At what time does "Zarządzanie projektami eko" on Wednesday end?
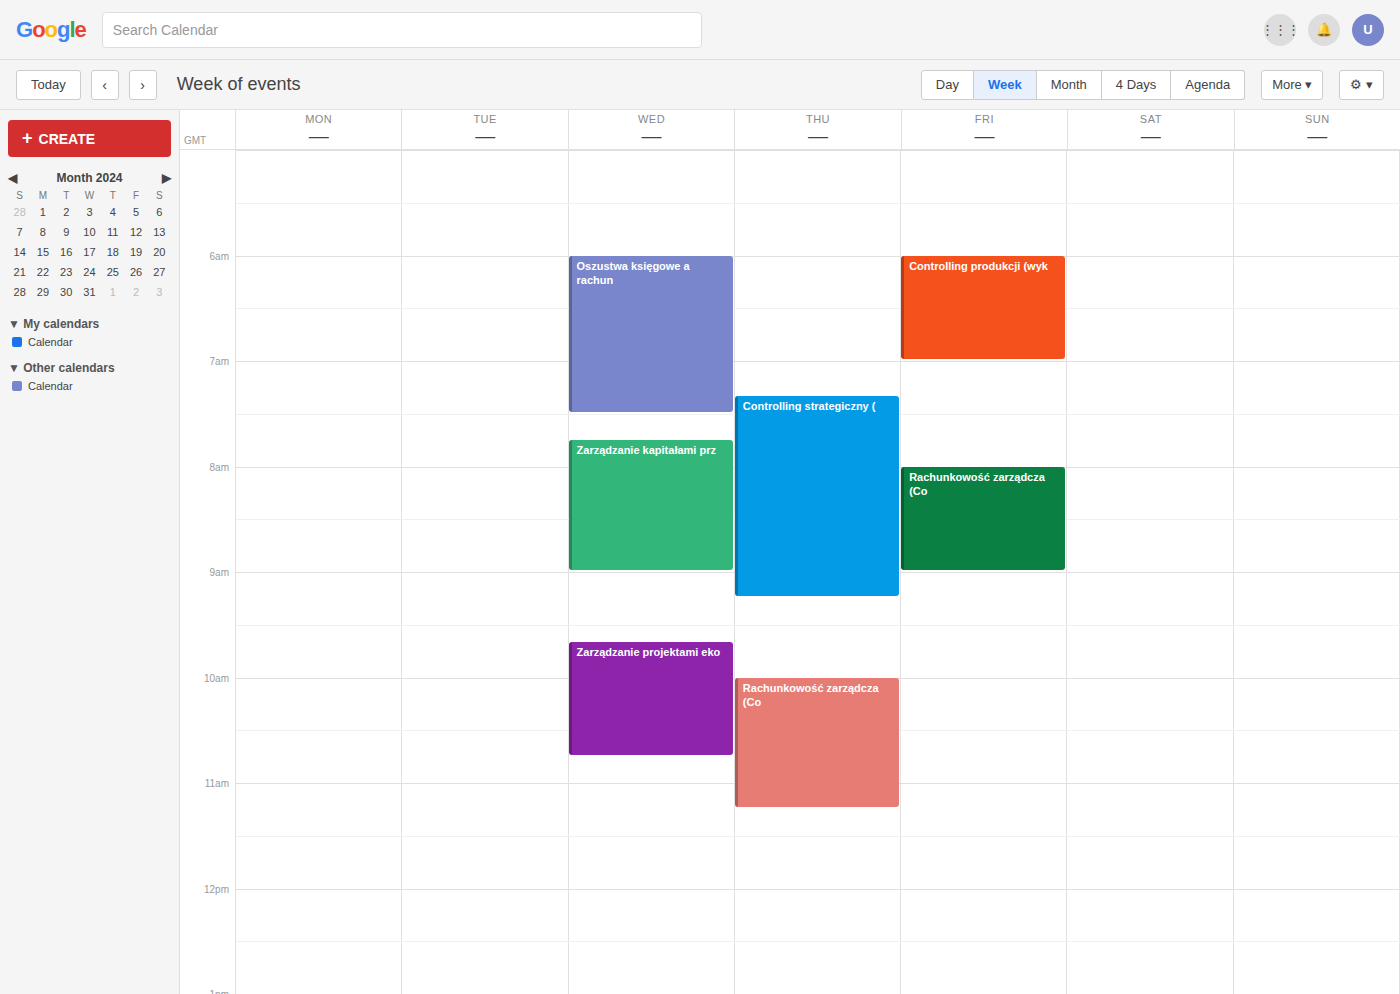
10:45